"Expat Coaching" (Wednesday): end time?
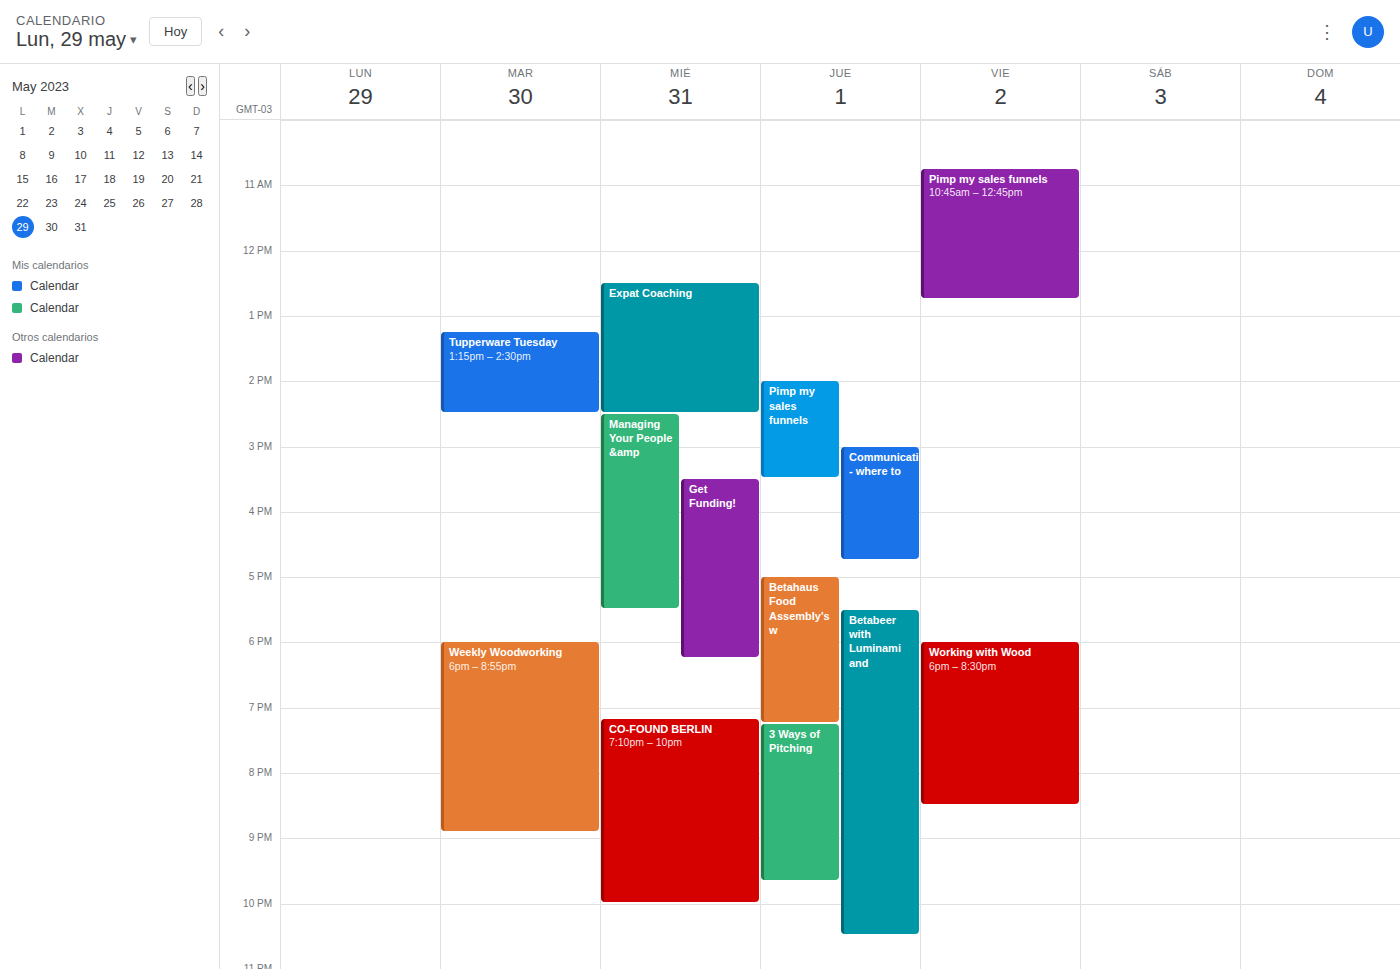
2:30 PM